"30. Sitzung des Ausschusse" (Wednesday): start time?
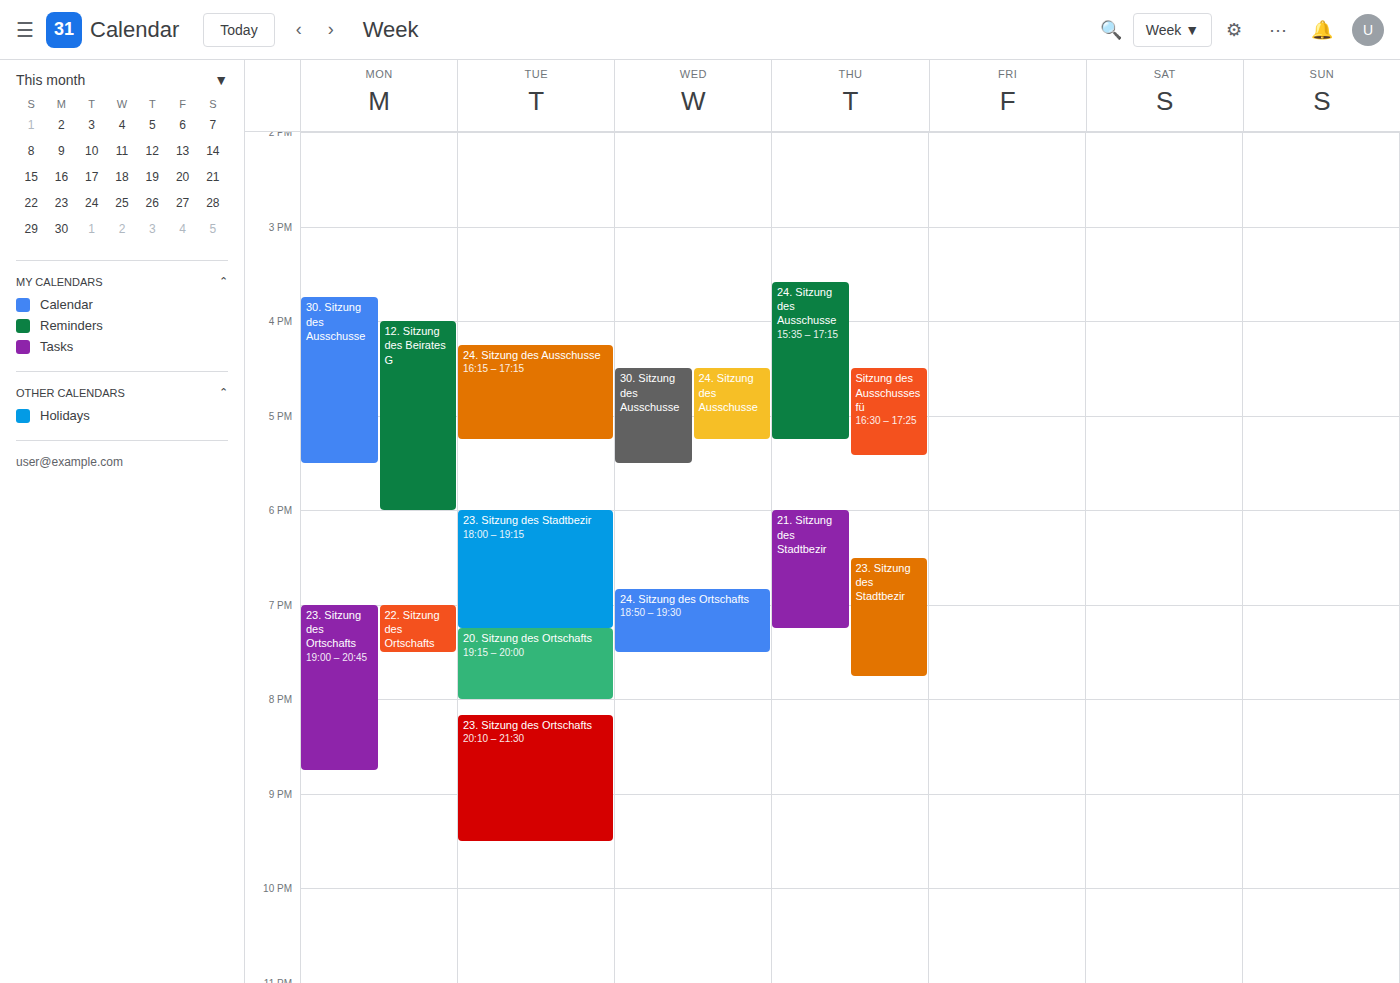
4:30 PM